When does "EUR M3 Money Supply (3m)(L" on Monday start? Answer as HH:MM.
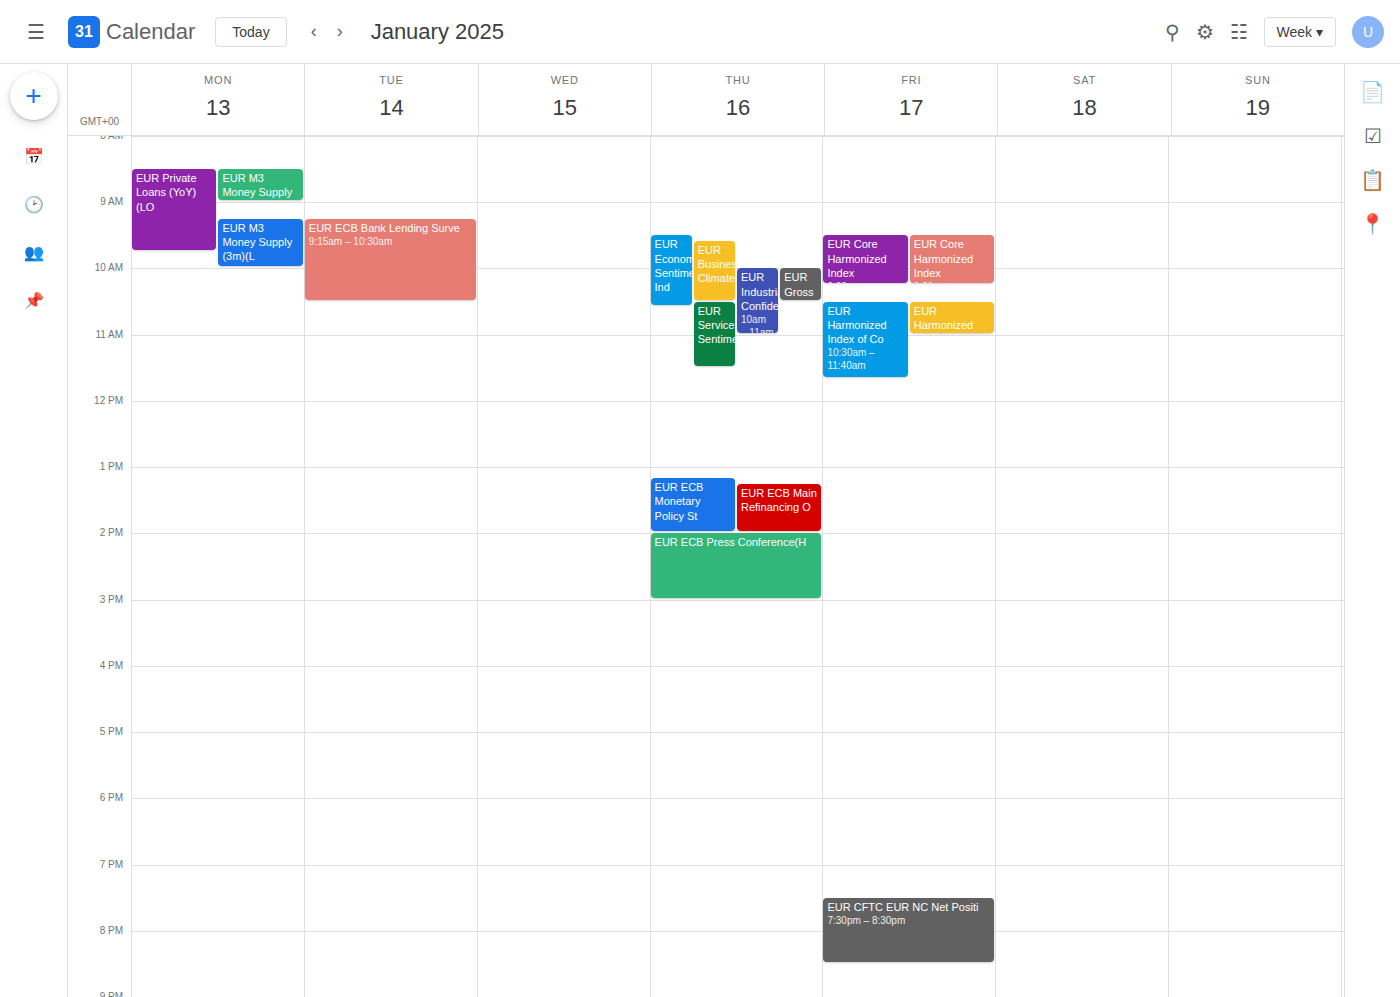
09:15